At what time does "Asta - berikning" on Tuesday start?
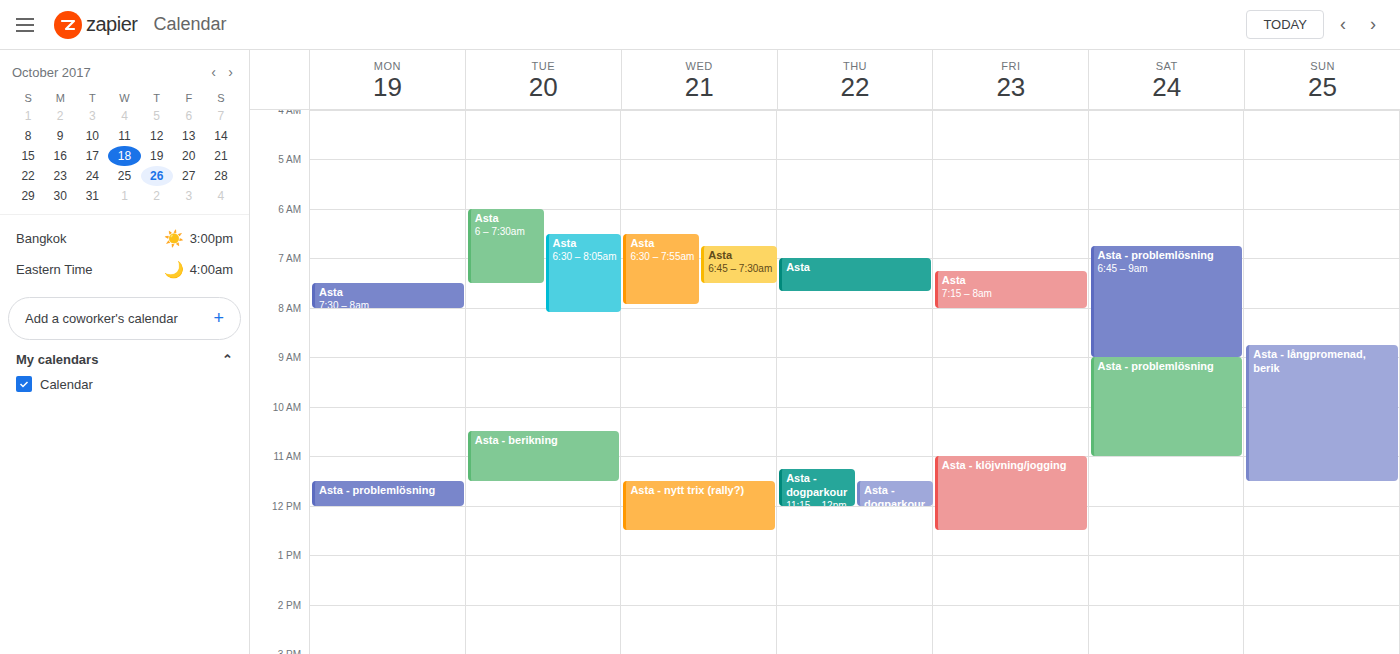
10:30 AM